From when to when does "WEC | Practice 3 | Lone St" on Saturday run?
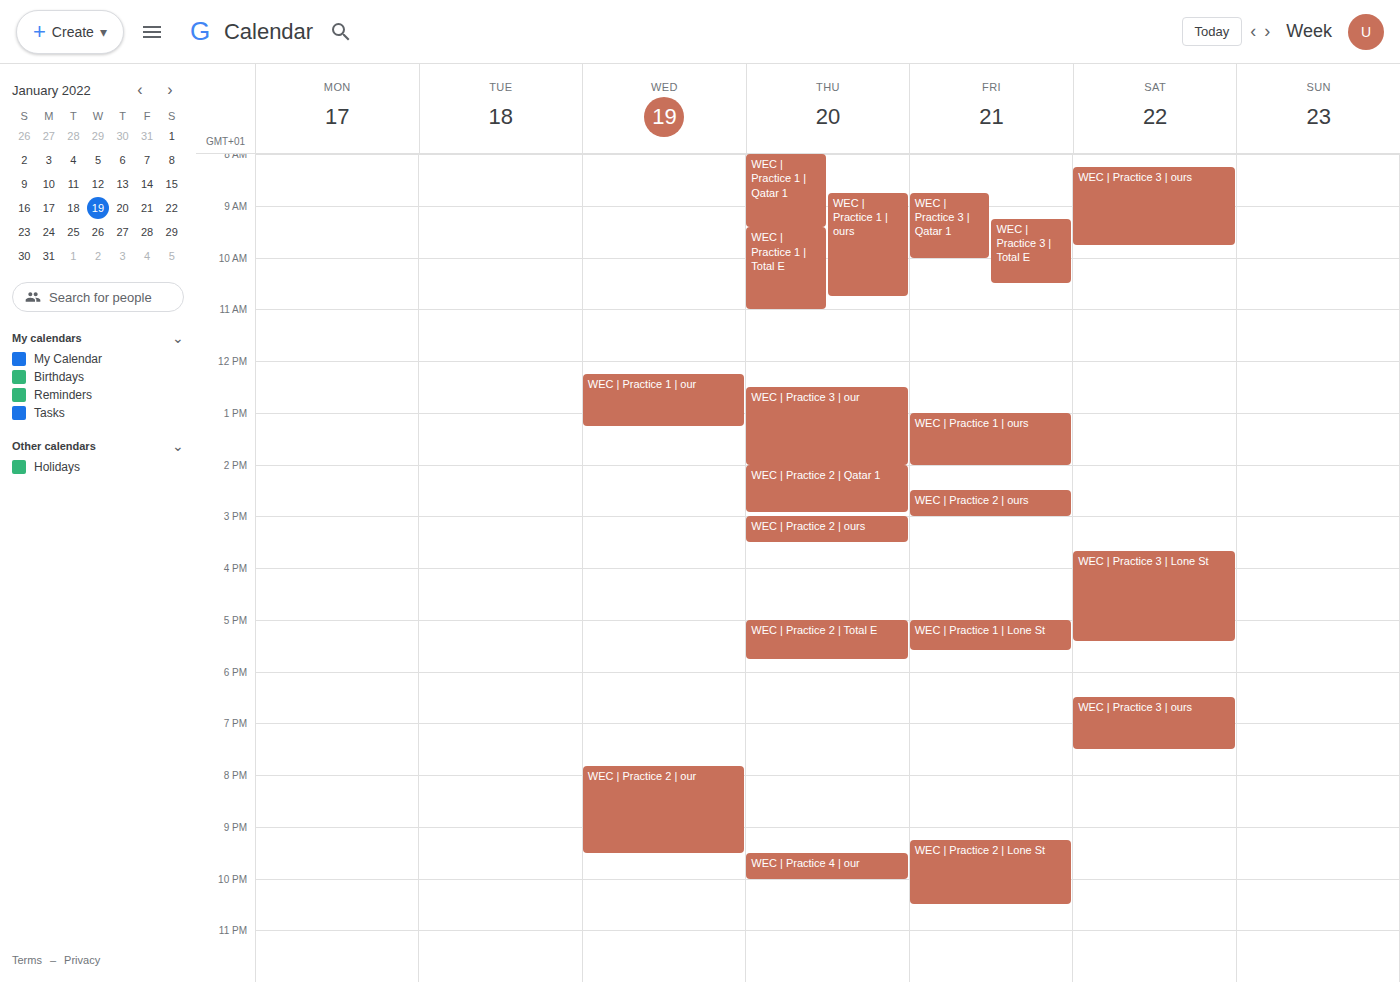
3:40 PM to 5:25 PM